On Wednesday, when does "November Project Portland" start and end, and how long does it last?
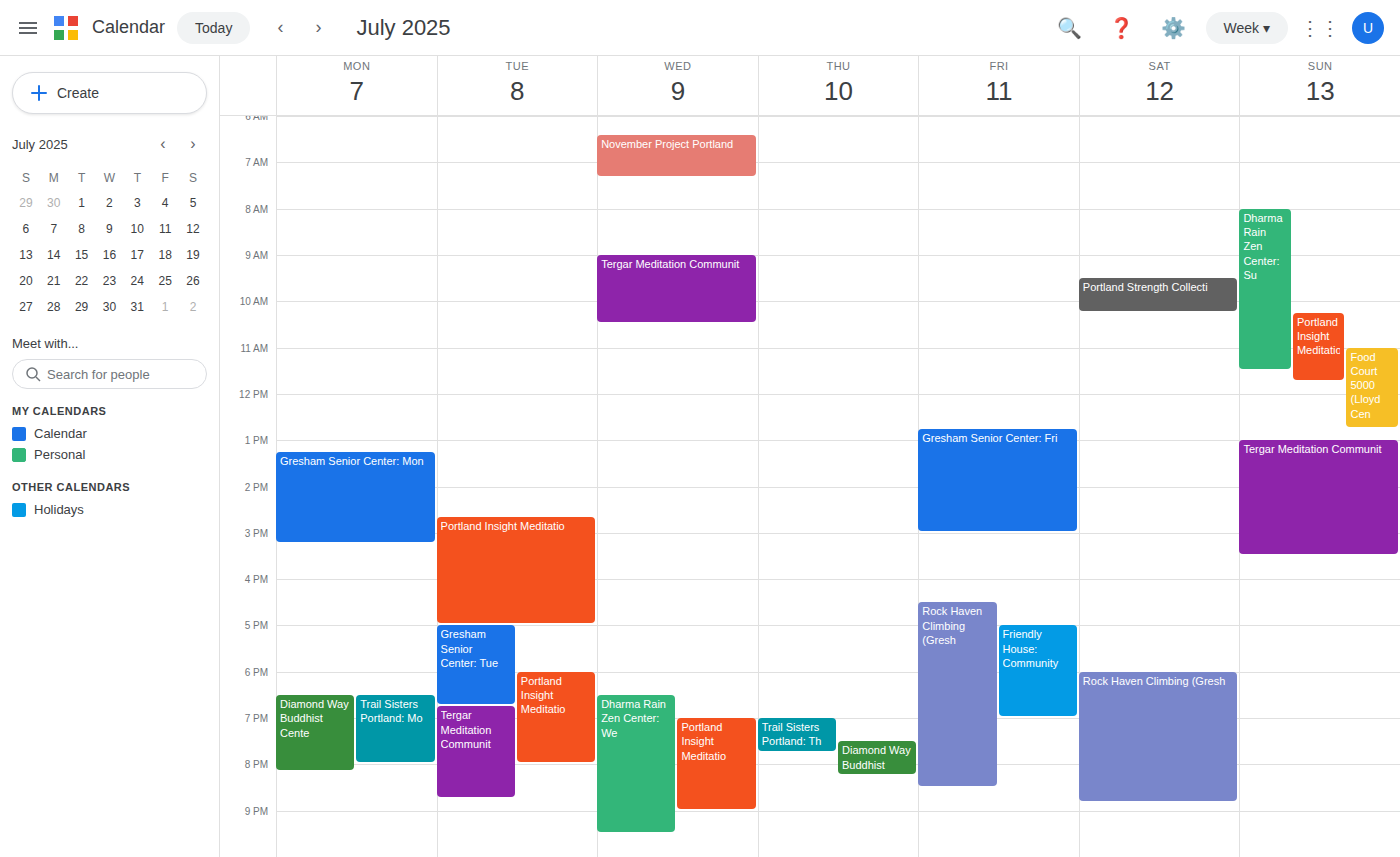
6:25 AM to 7:20 AM, 55 minutes